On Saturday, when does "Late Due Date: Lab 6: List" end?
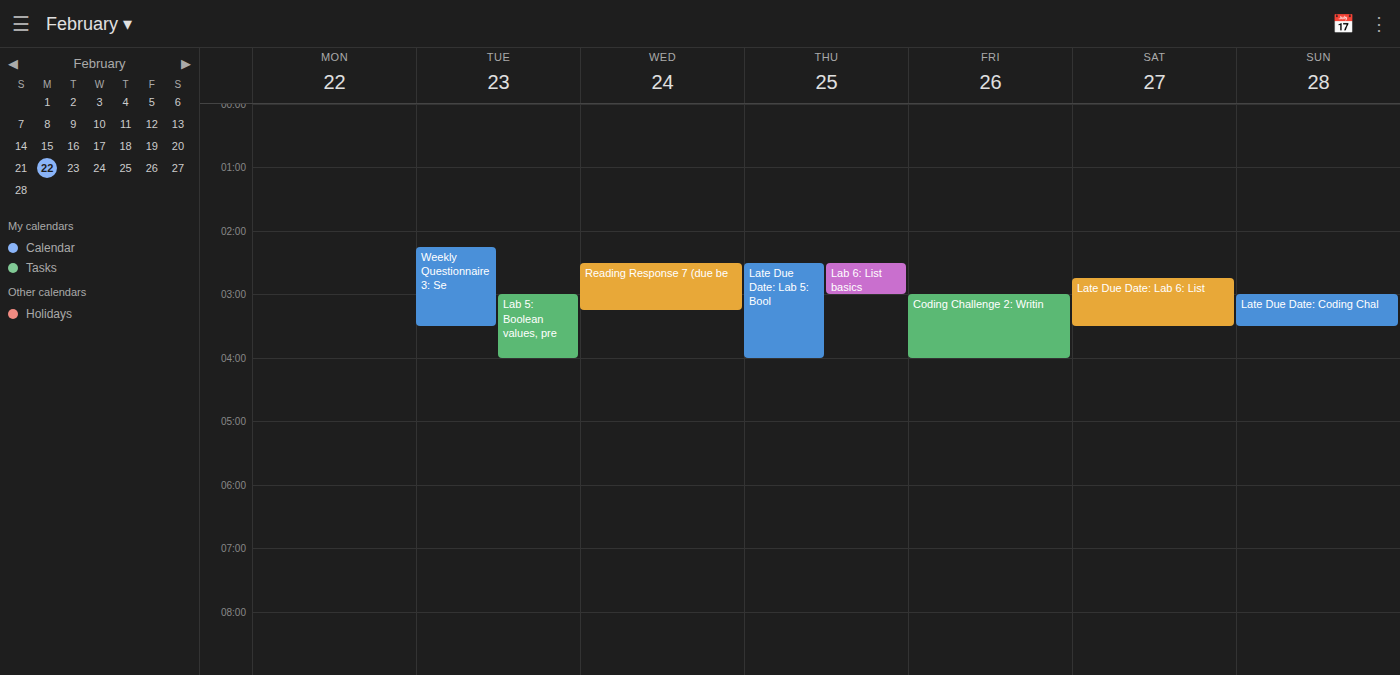
03:30